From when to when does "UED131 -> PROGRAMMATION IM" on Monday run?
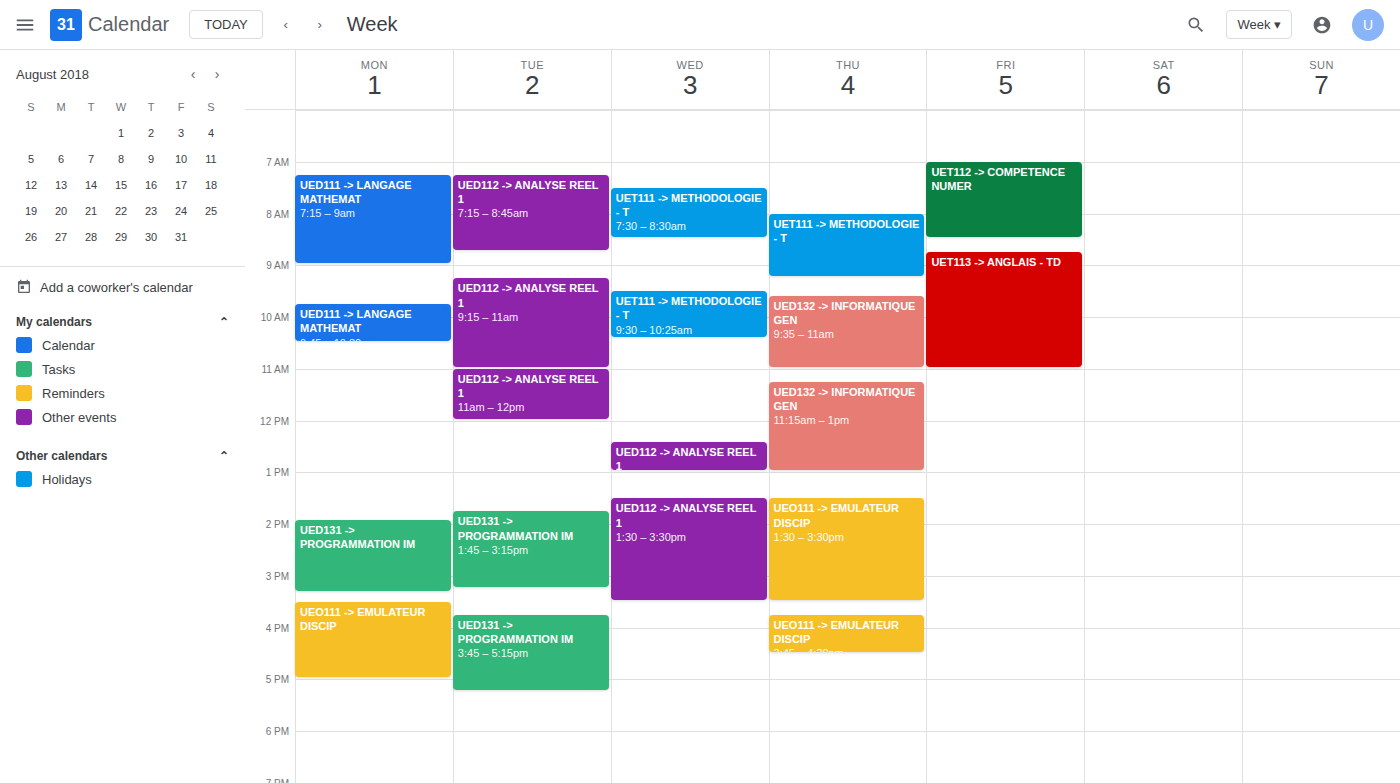
1:55 PM to 3:20 PM